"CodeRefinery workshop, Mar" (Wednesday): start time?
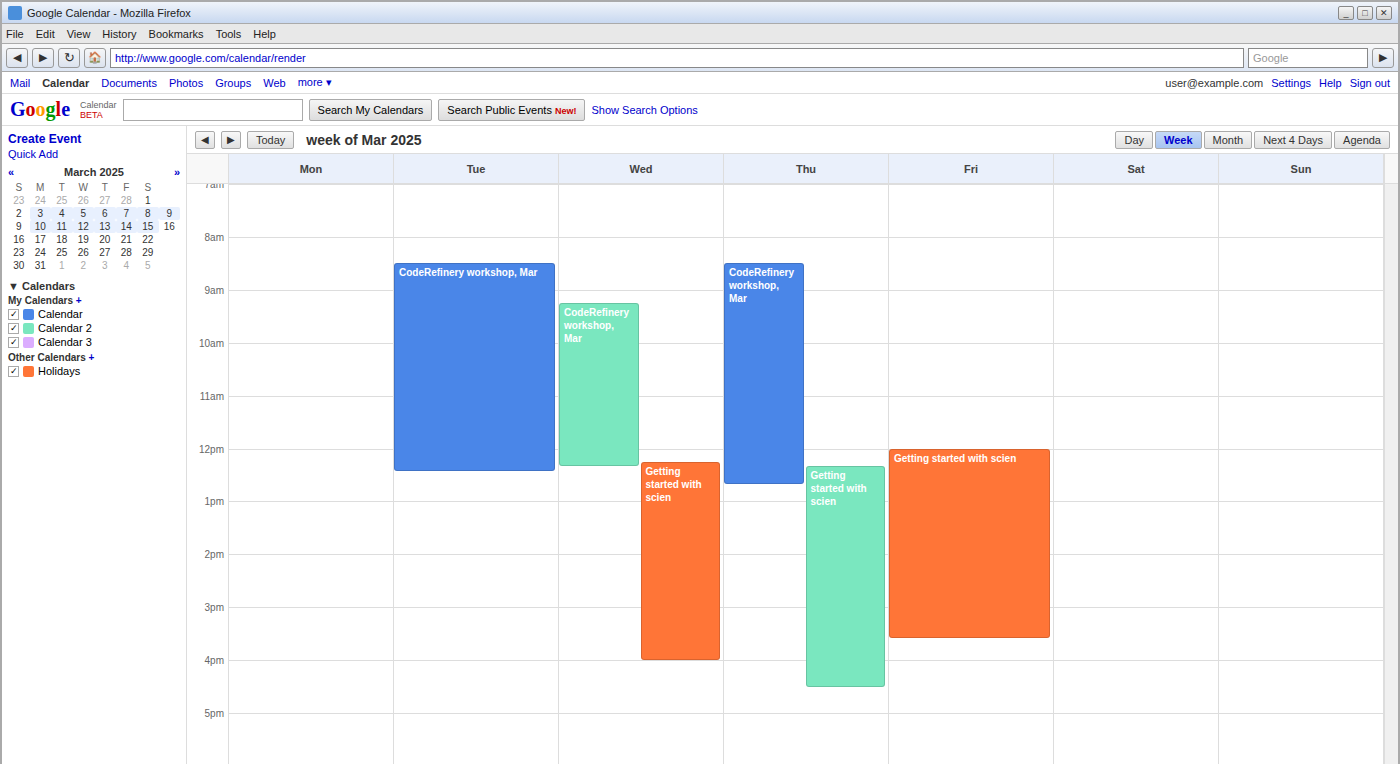
9:15 AM